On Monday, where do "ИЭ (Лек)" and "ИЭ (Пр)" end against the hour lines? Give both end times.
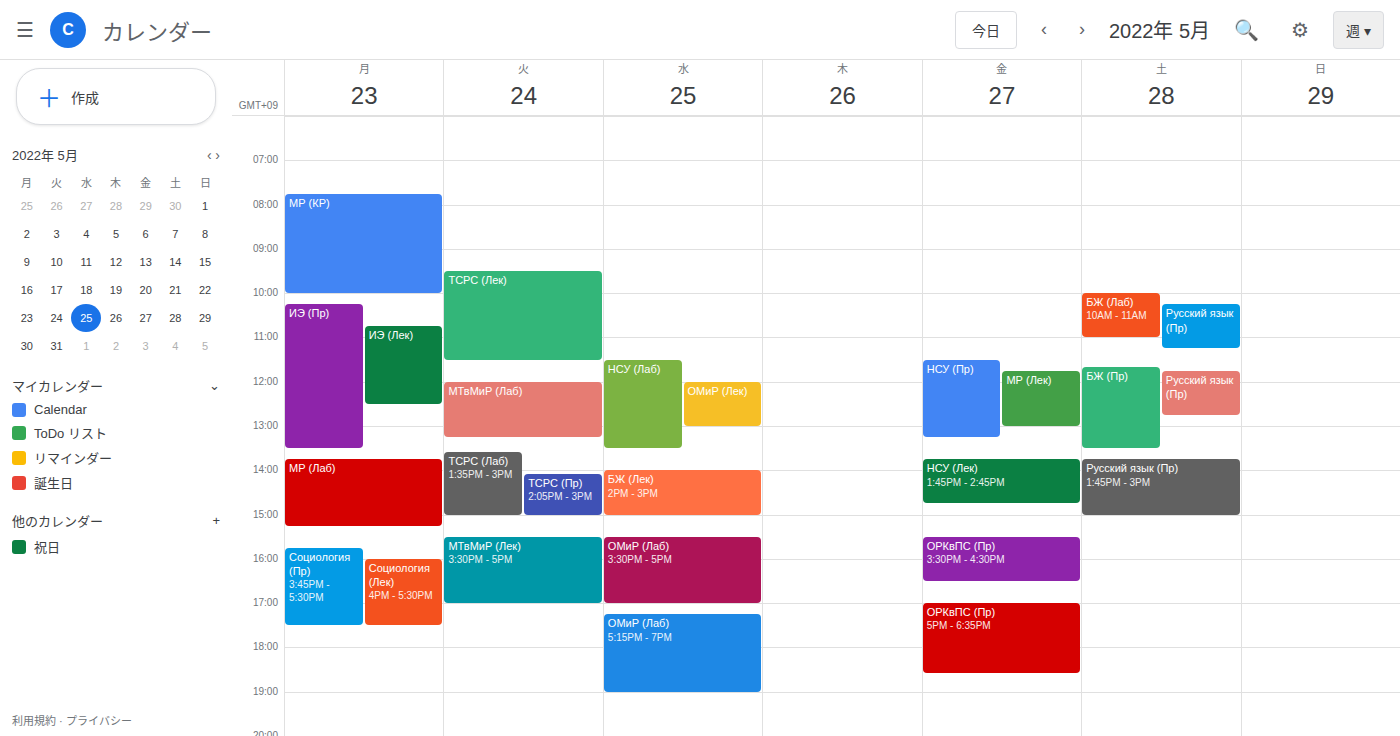
"ИЭ (Лек)": 12:30 PM, halfway between the 12 PM and 1 PM lines. "ИЭ (Пр)": 1:30 PM, halfway between the 1 PM and 2 PM lines.